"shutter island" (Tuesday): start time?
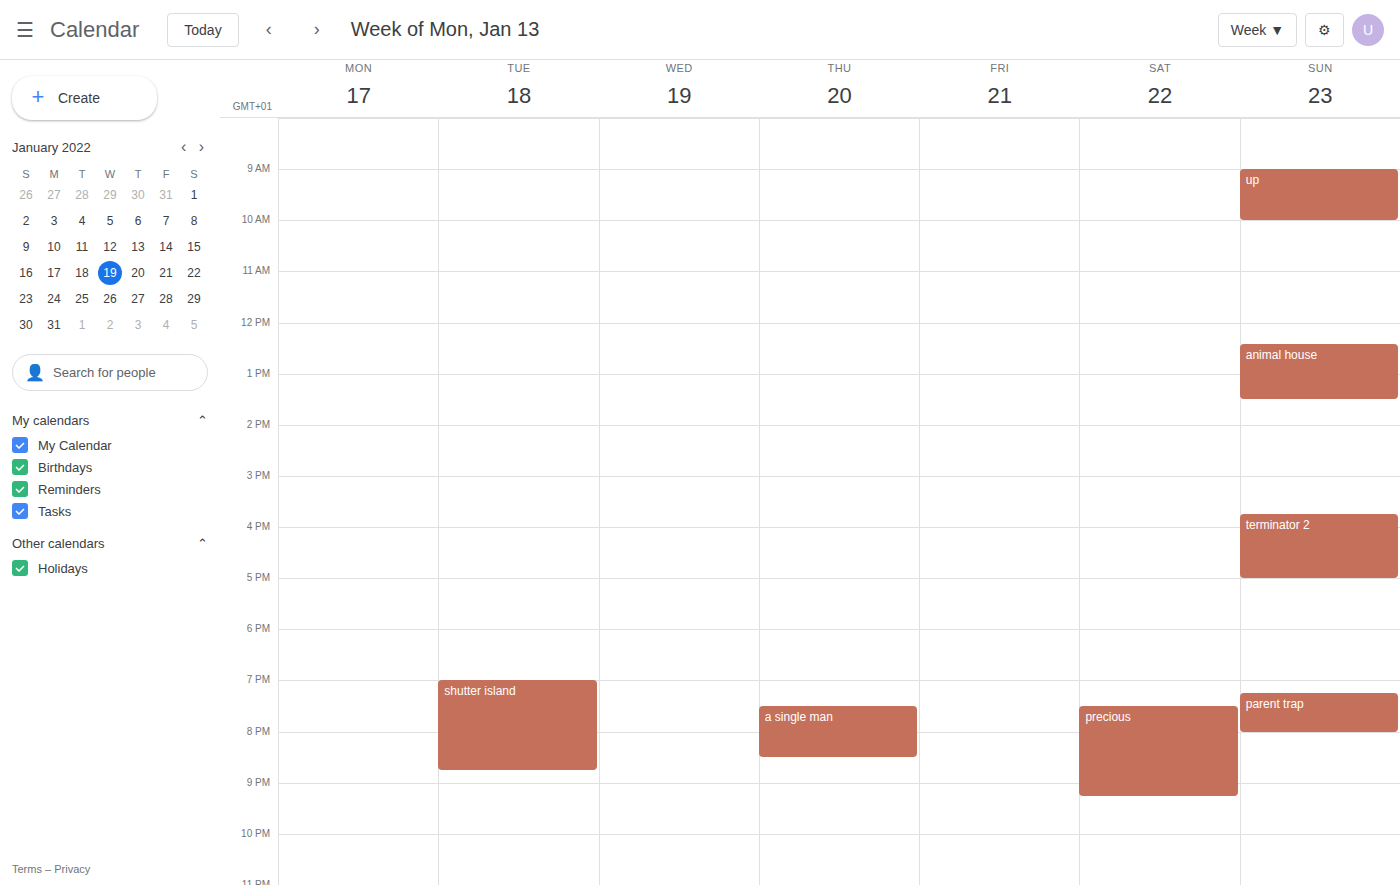
7:00 PM